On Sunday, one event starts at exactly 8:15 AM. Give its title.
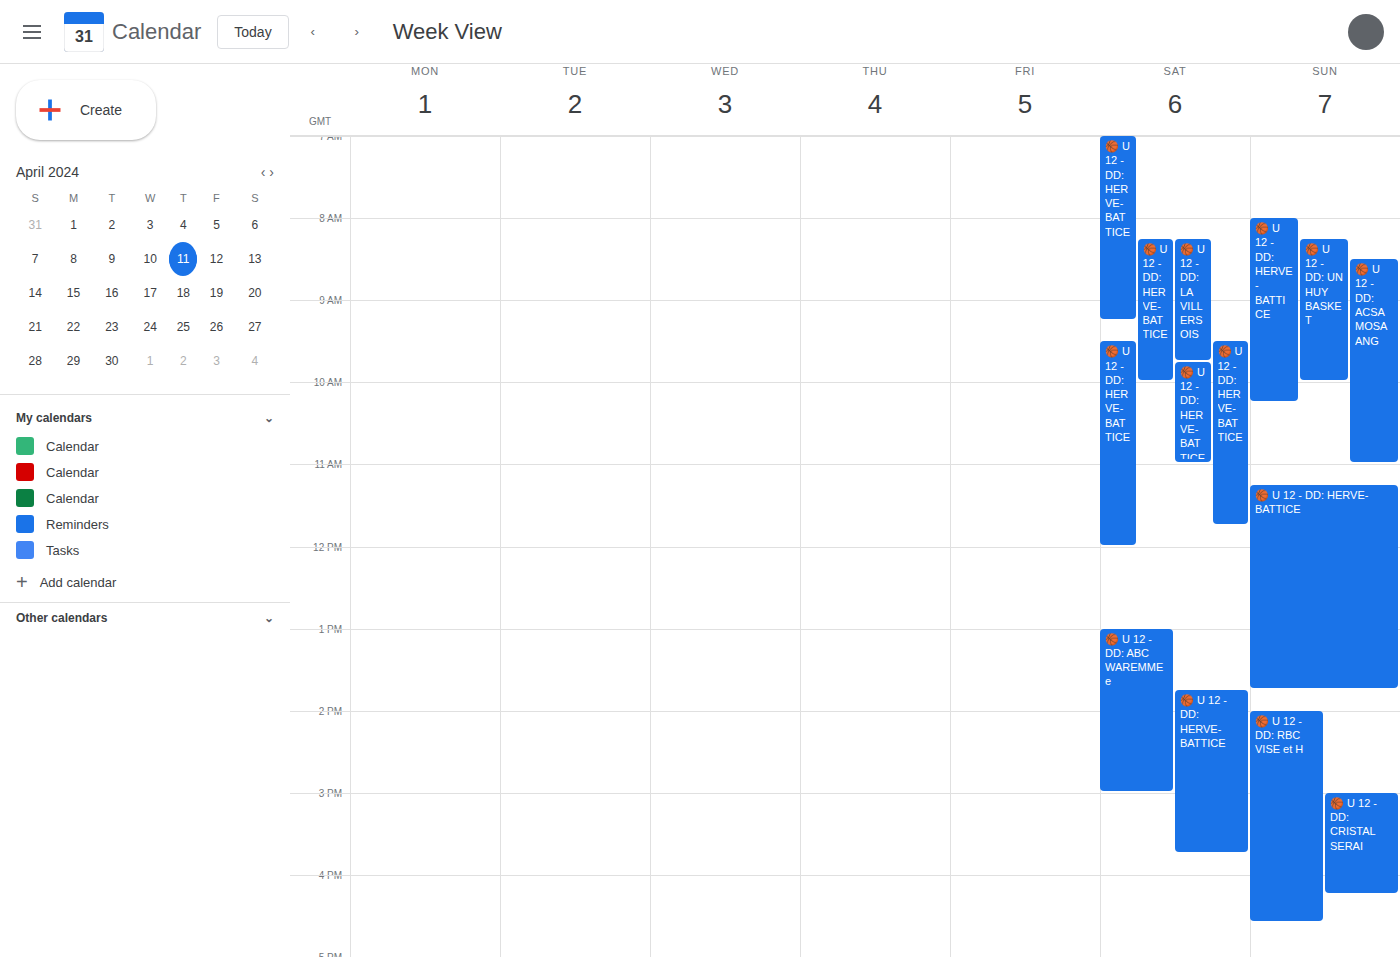
"🏀 U 12 - DD: UN HUY BASKET"